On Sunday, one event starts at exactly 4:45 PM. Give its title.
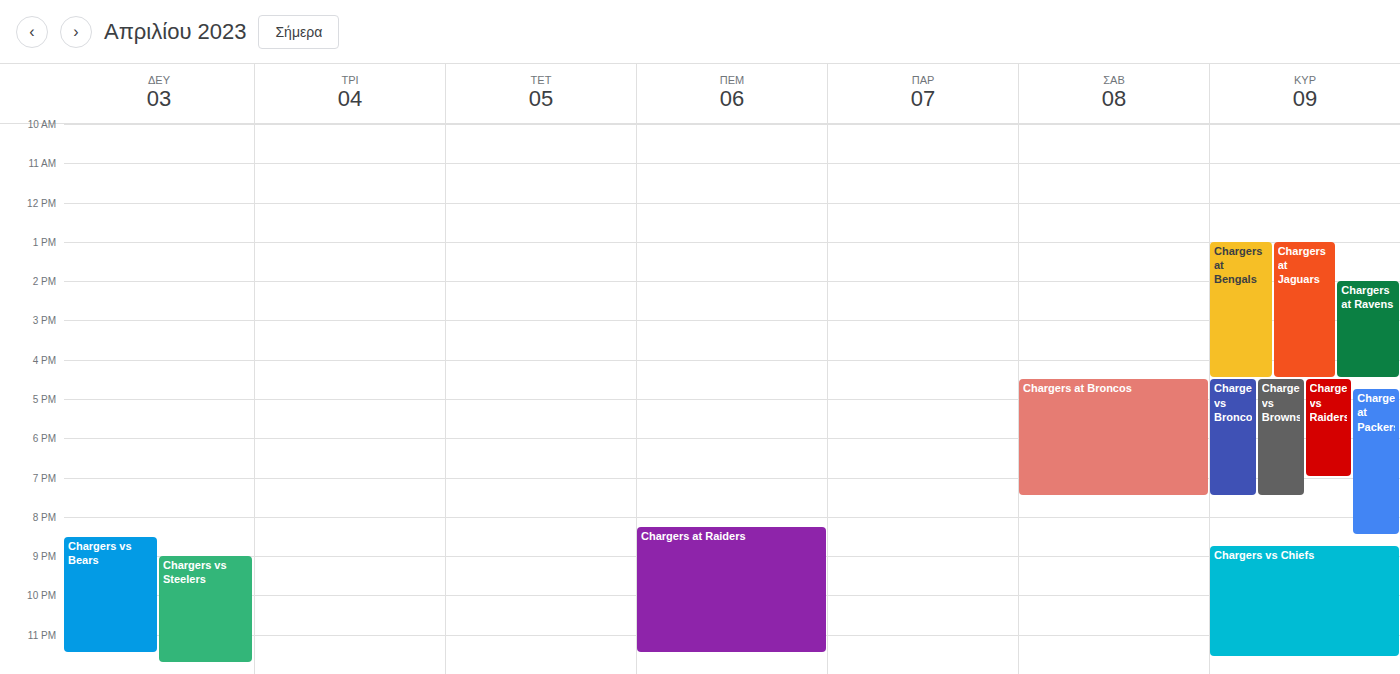
"Chargers at Packers"